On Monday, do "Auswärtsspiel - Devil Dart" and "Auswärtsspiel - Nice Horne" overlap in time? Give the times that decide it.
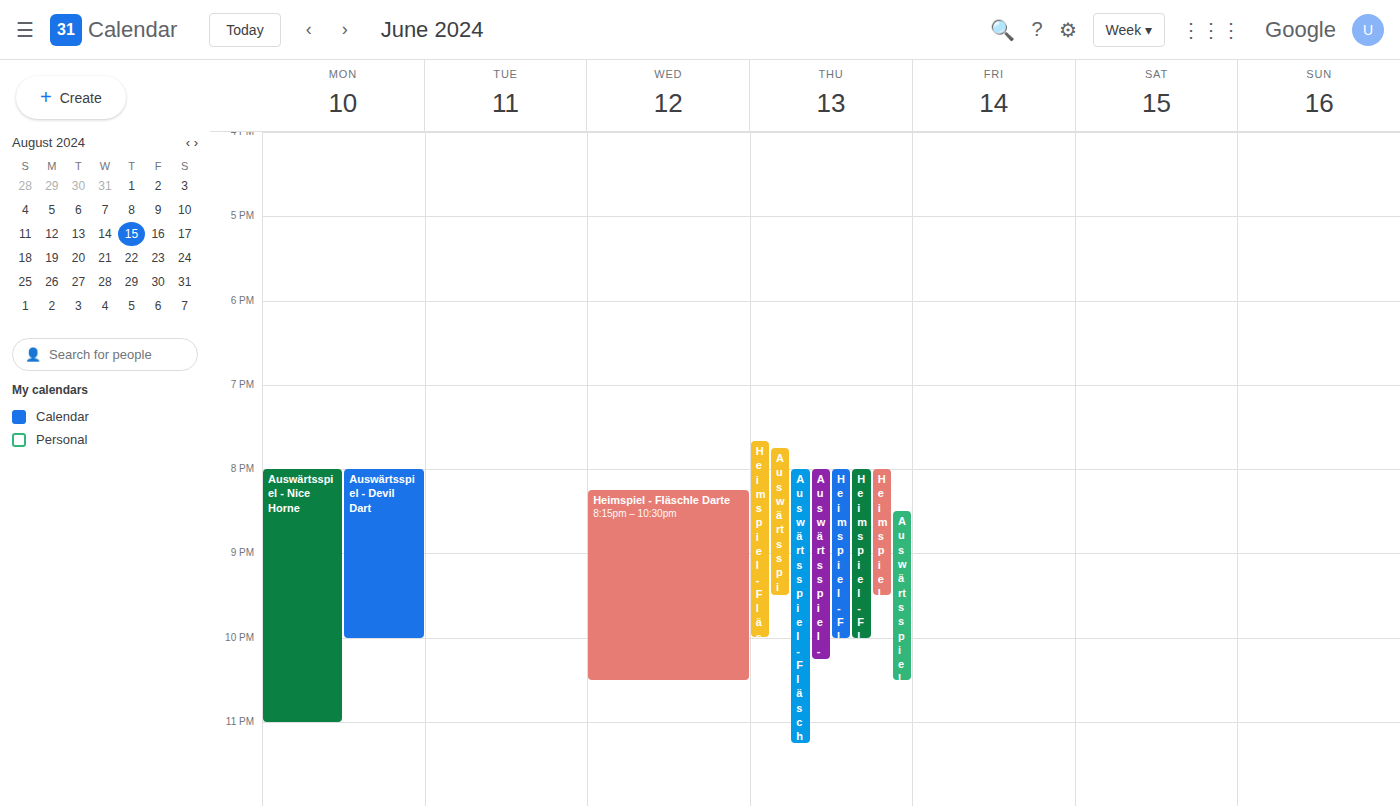
"Auswärtsspiel - Devil Dart" runs 8:00 PM to 10:00 PM, inside "Auswärtsspiel - Nice Horne" -- they overlap.